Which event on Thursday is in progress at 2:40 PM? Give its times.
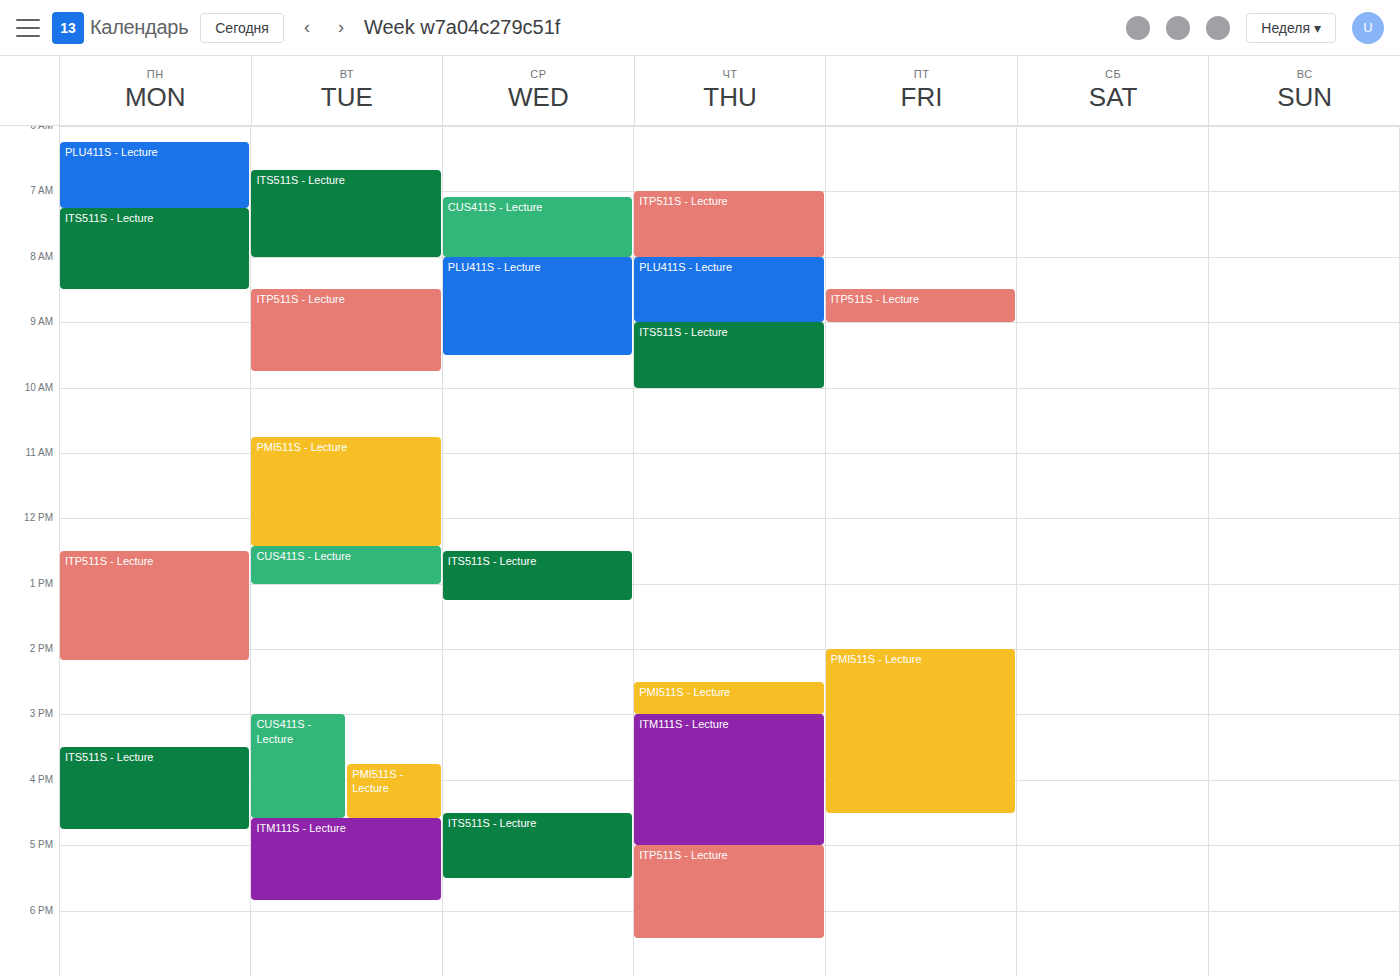
"PMI511S - Lecture", 2:30 PM to 3:00 PM